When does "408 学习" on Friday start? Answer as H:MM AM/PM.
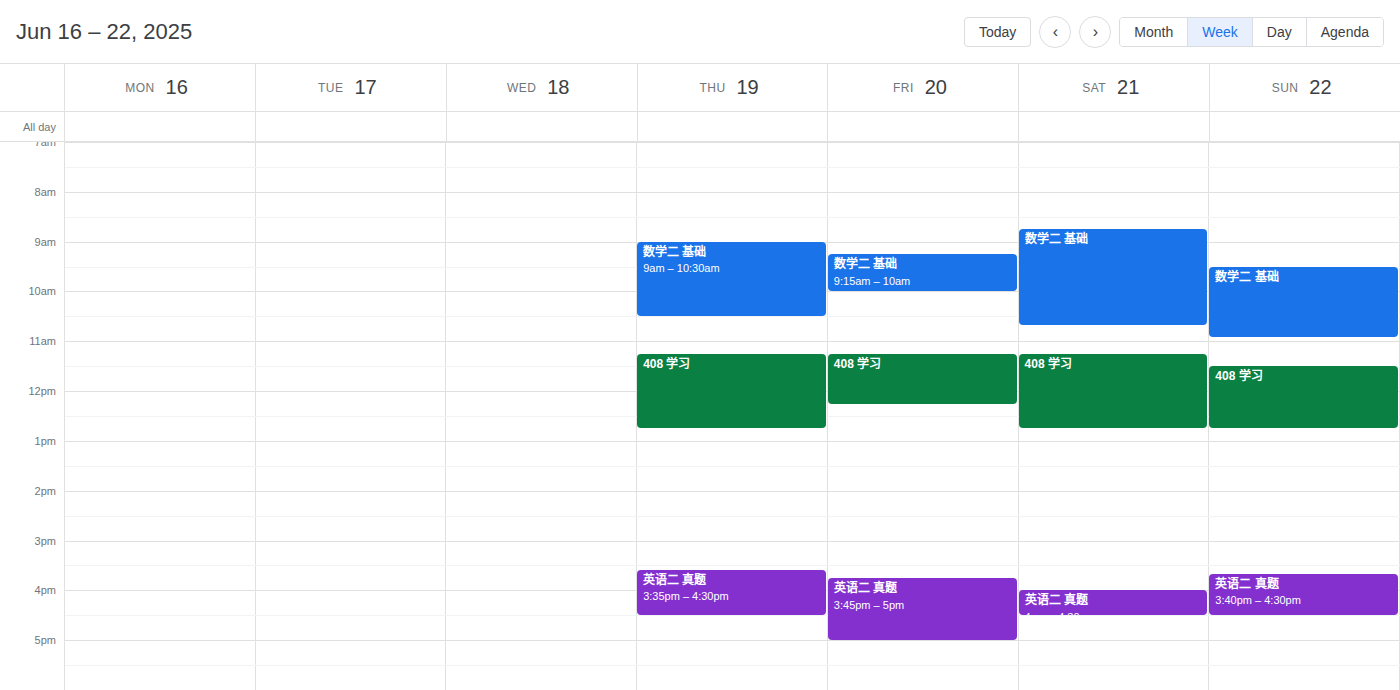
11:15 AM